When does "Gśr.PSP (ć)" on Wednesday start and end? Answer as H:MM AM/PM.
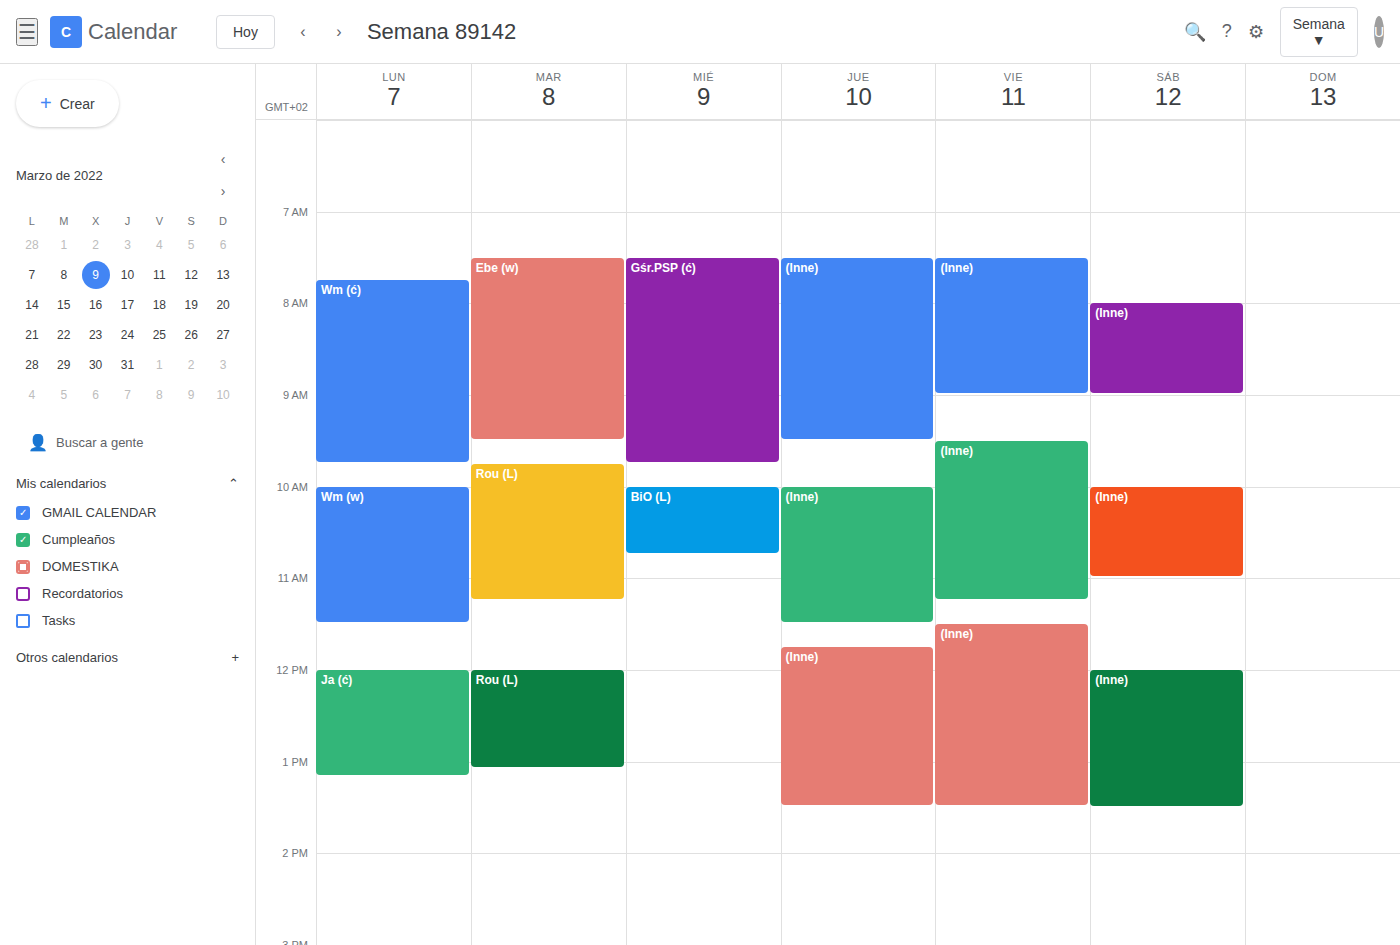
7:30 AM to 9:45 AM